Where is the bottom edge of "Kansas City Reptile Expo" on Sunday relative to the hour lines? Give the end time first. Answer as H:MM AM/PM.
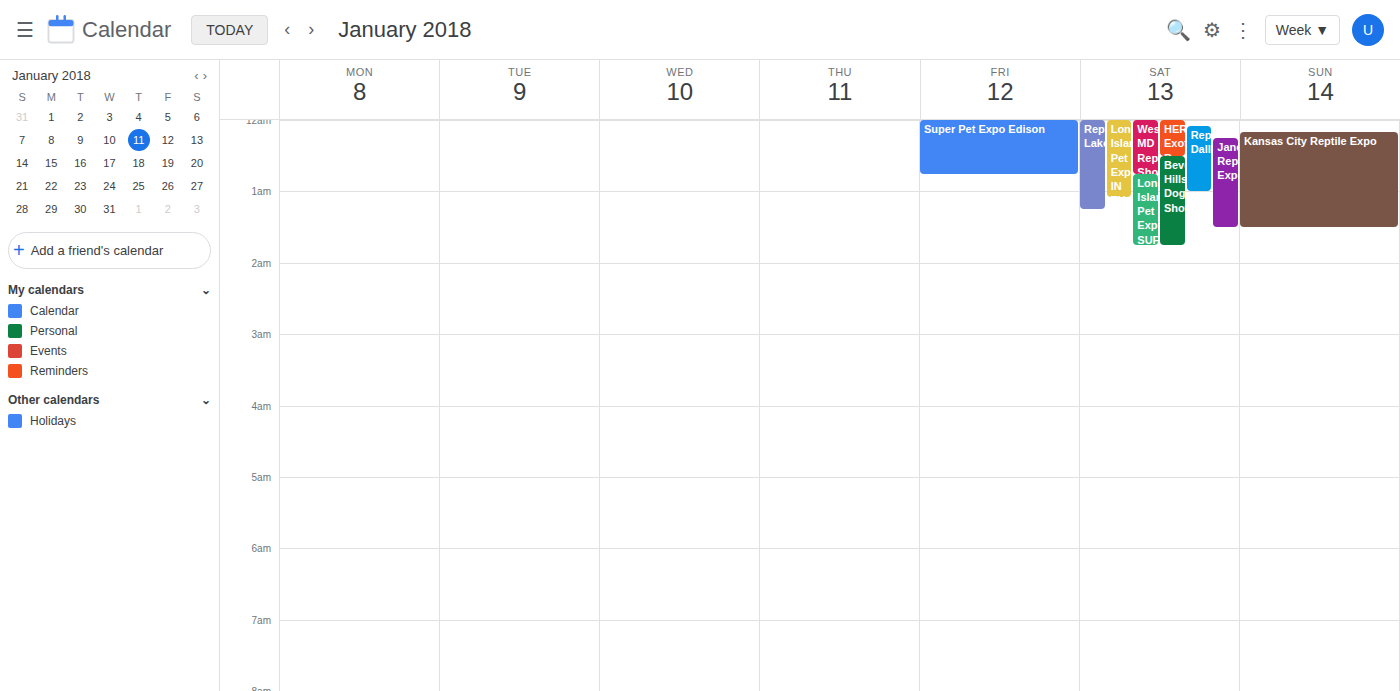
1:30 AM -- halfway between the 1 AM and 2 AM lines.